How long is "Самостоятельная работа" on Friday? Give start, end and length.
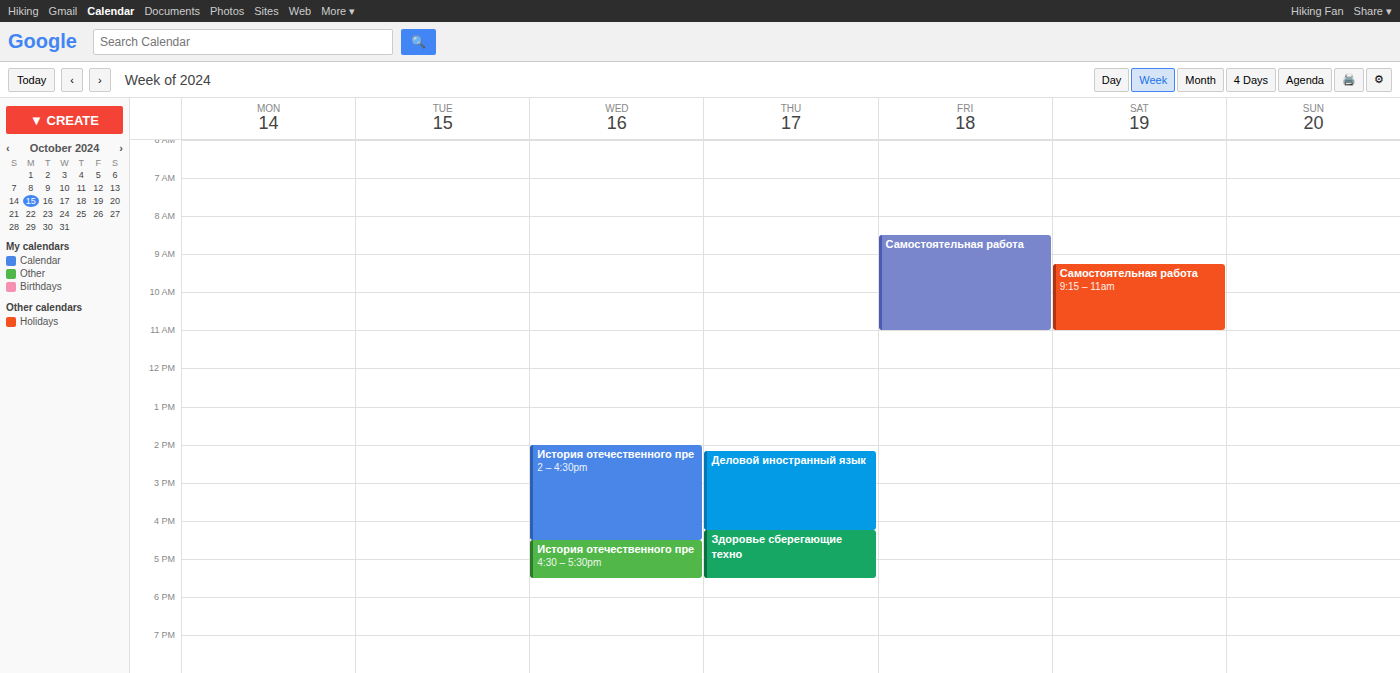
8:30 AM to 11:00 AM, 2 hours 30 minutes